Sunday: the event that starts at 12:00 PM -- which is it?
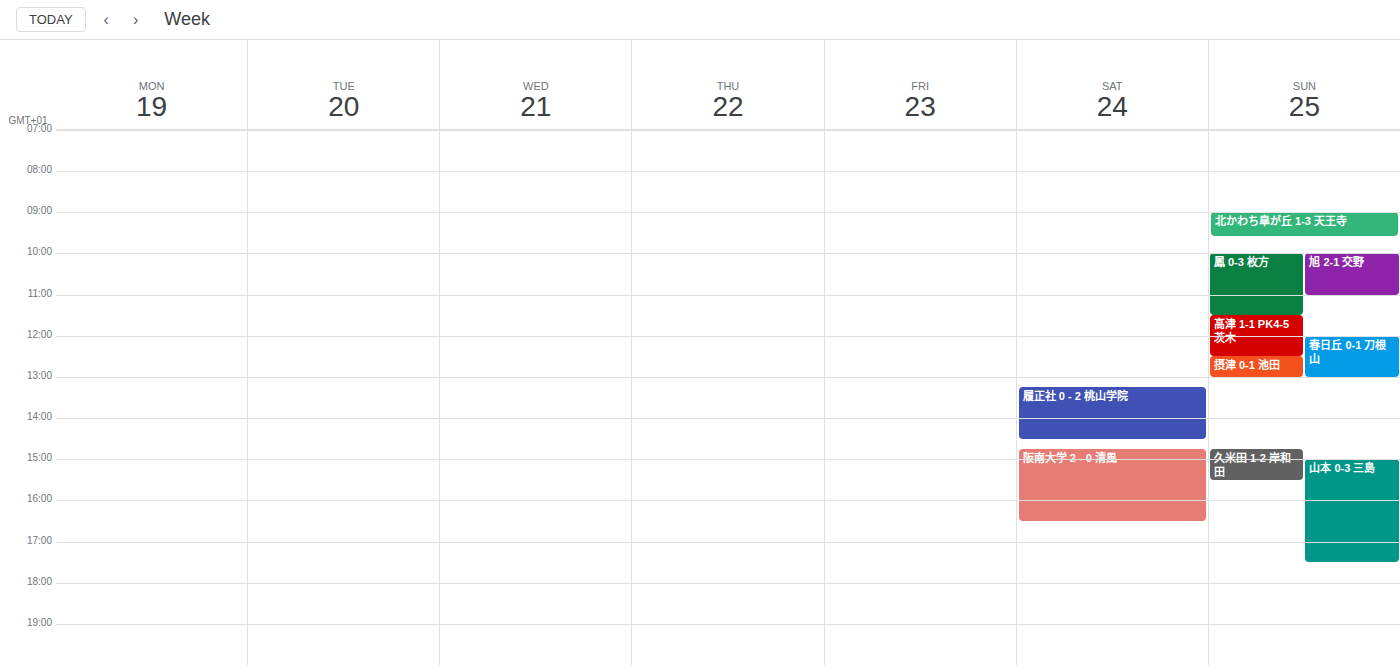
"春日丘 0-1 刀根山"